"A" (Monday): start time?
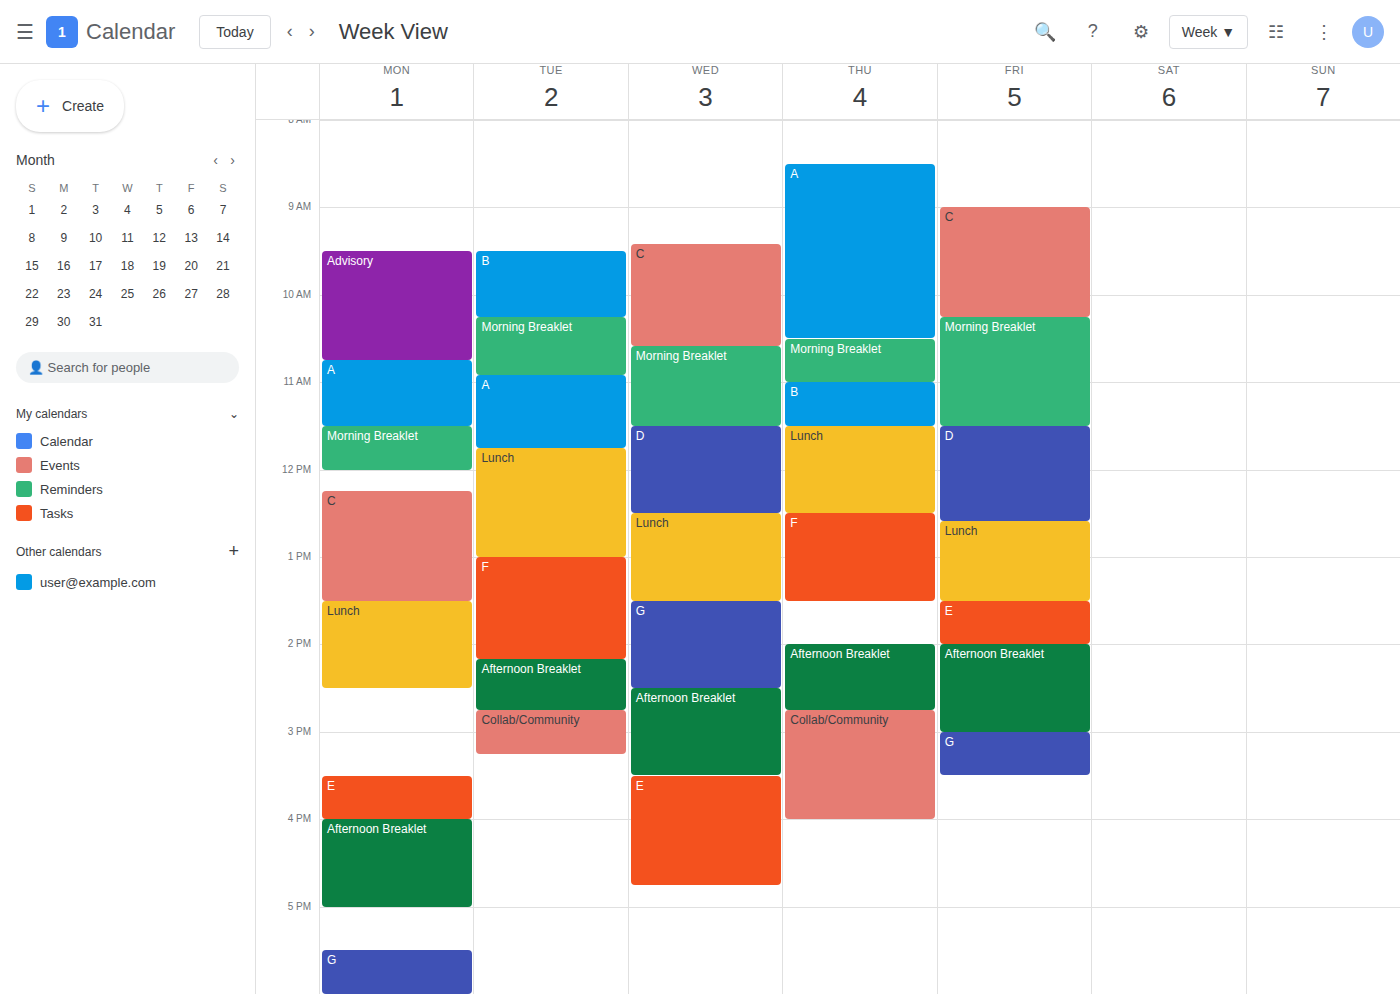
10:45 AM